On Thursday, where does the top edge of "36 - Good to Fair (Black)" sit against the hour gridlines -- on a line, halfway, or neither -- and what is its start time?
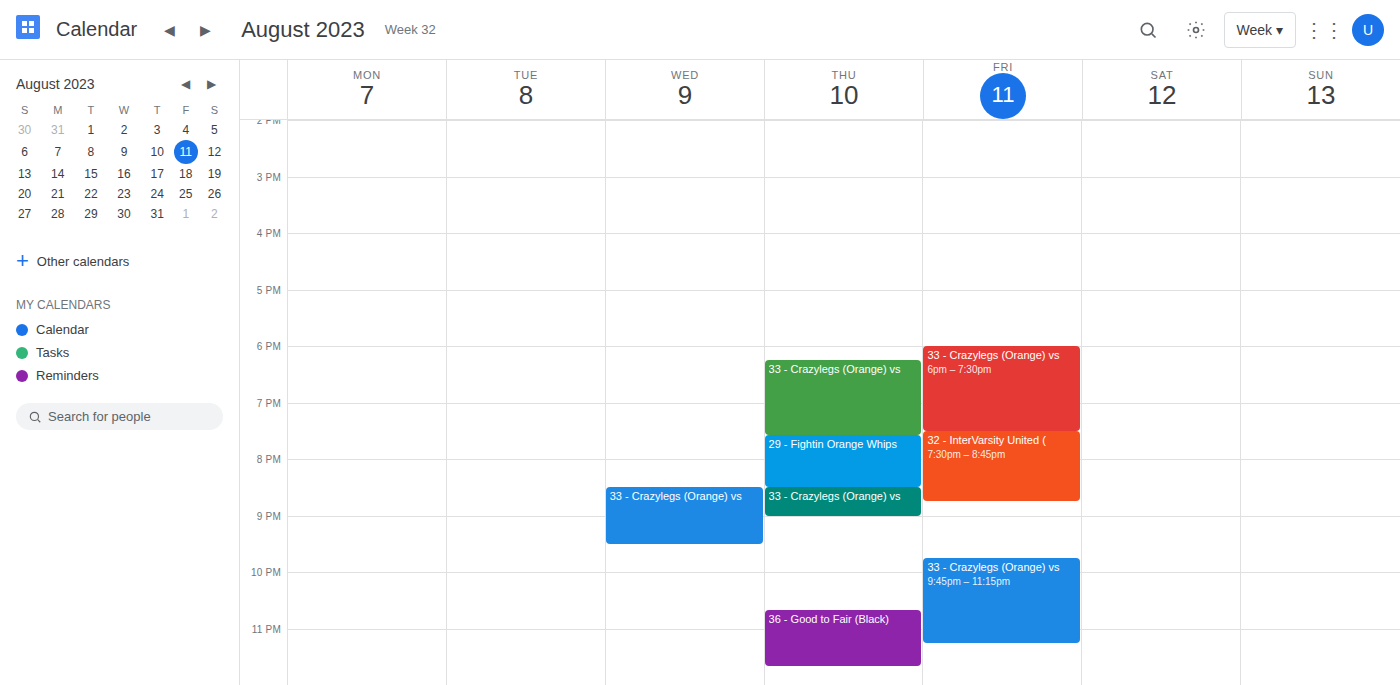
10:40 PM -- neither: 40 minutes below the 10 PM line and 20 minutes above the 11 PM line.